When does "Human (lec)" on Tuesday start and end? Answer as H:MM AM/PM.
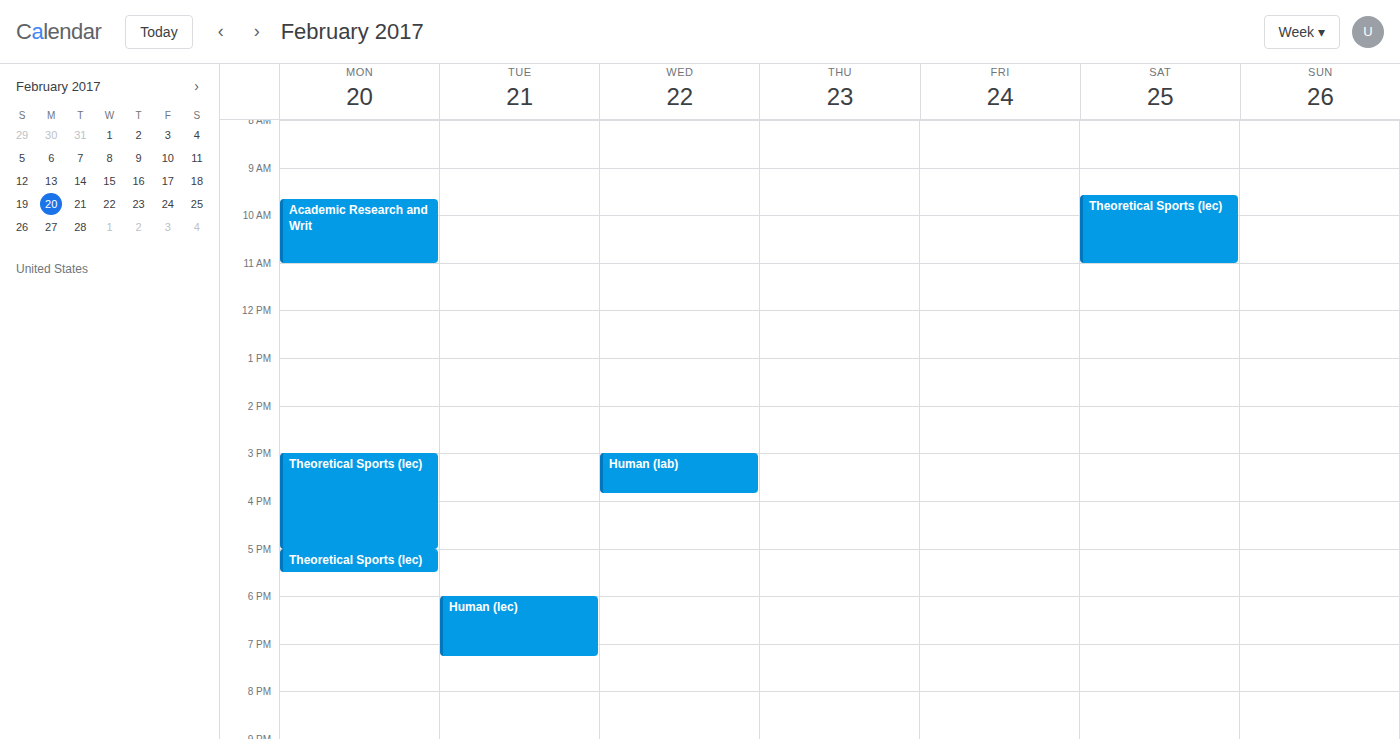
6:00 PM to 7:15 PM